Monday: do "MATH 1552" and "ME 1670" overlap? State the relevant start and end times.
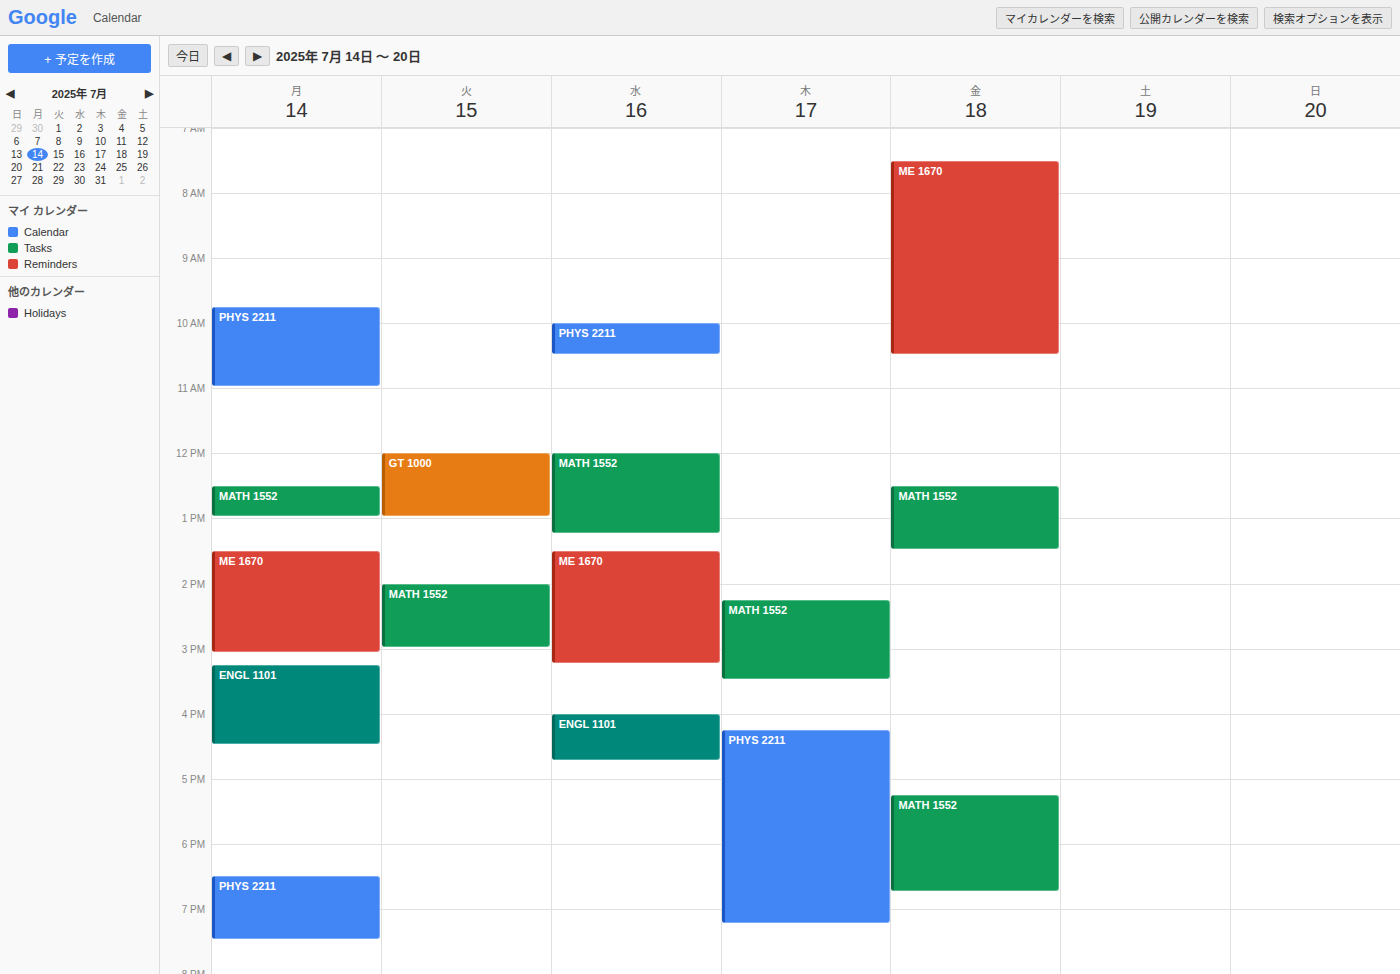
"MATH 1552" ends at 1:00 PM and "ME 1670" starts at 1:30 PM -- no overlap.